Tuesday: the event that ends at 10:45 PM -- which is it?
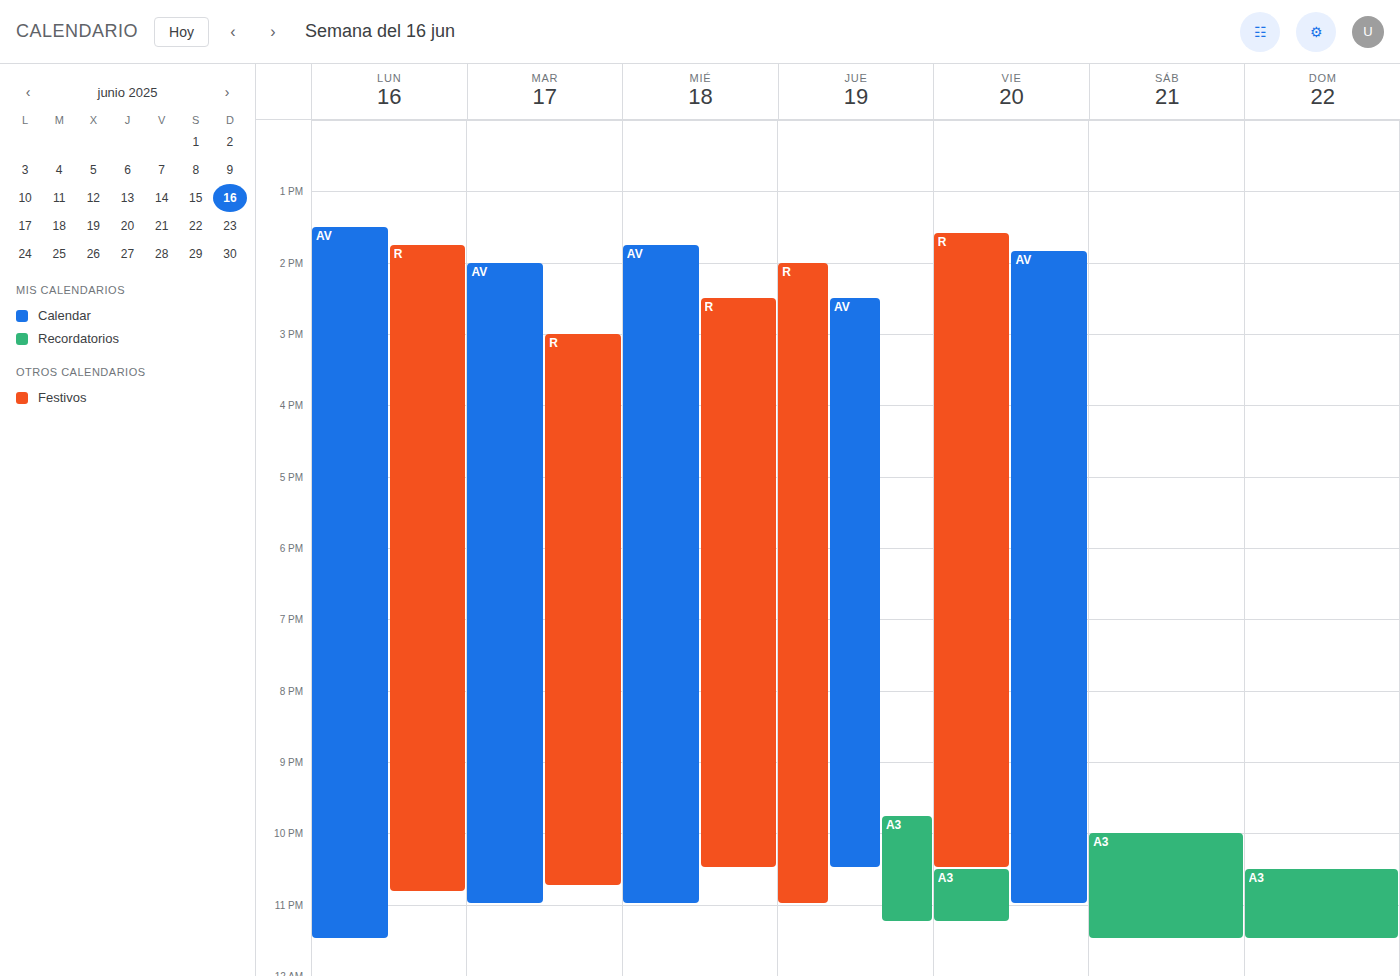
"R"